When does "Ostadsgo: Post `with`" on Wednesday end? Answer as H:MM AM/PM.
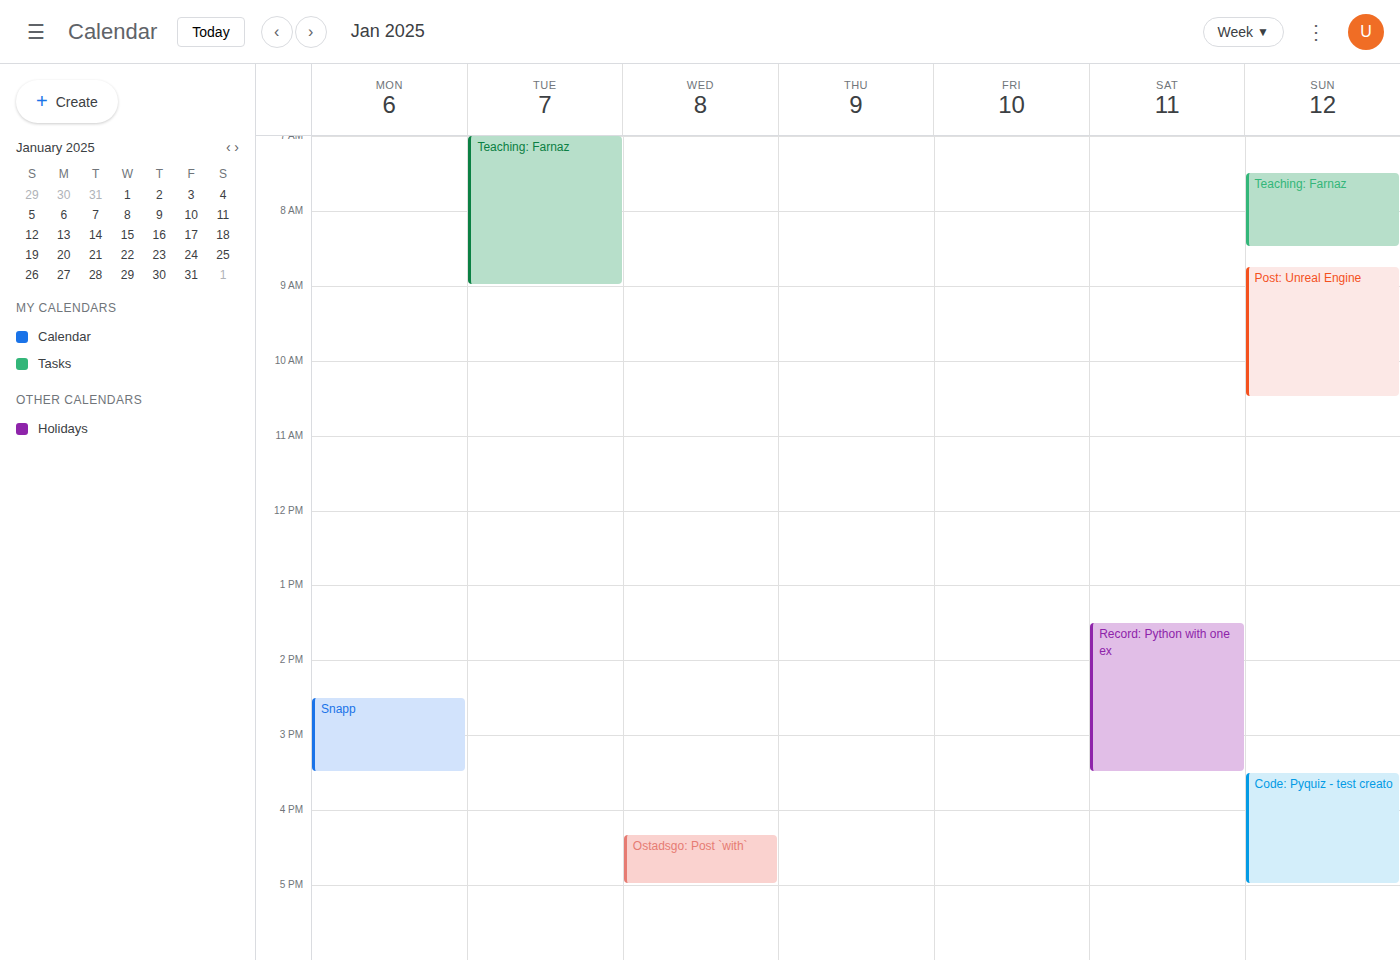
5:00 PM